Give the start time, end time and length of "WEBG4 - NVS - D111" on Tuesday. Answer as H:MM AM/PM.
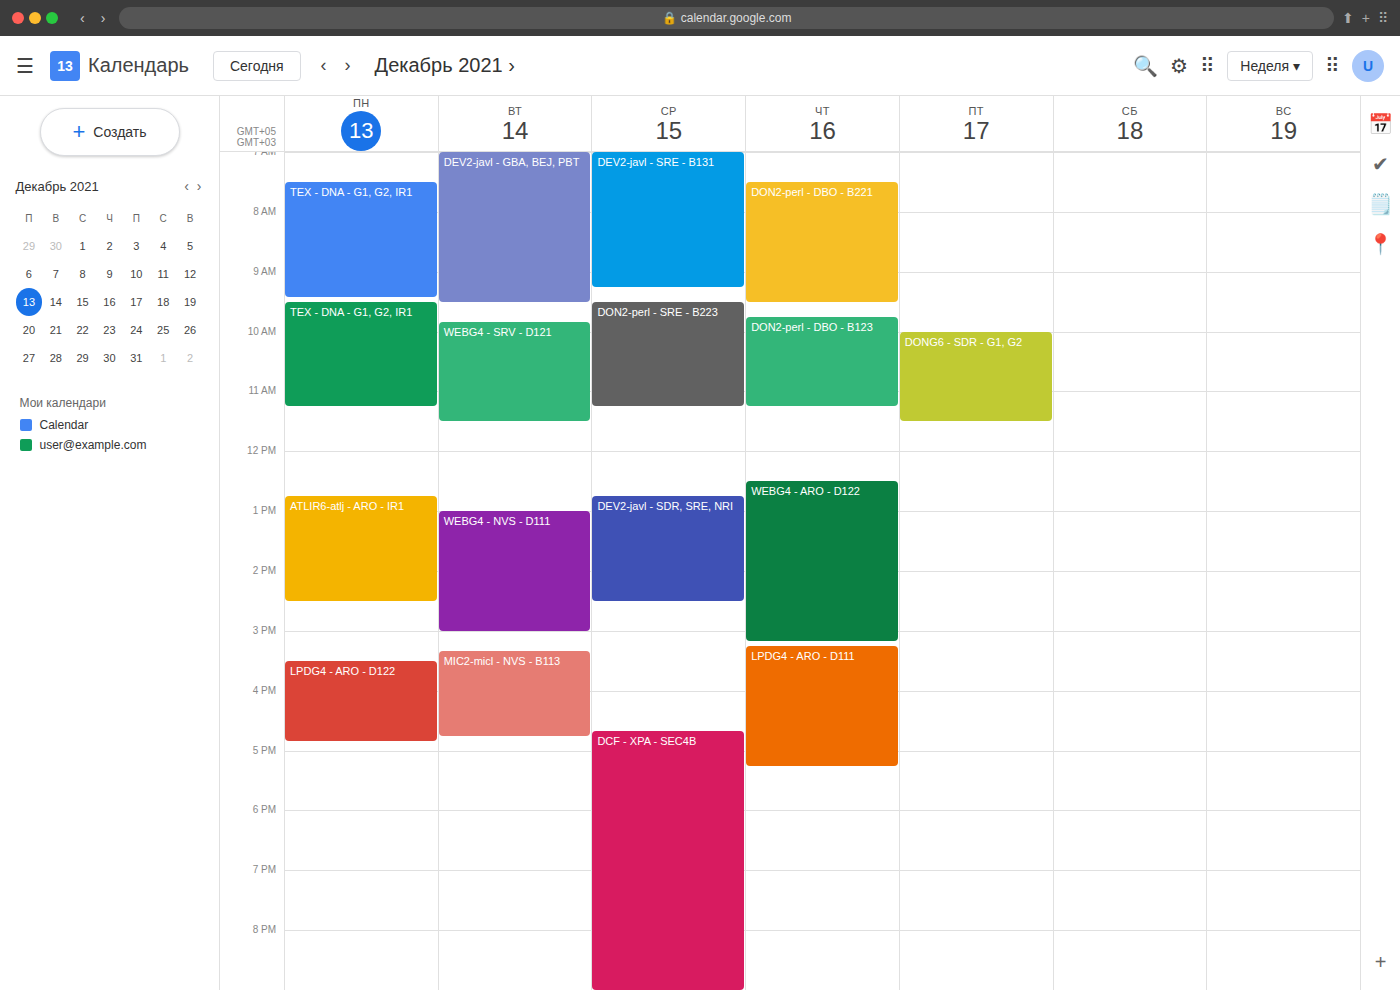
1:00 PM to 3:00 PM, 2 hours